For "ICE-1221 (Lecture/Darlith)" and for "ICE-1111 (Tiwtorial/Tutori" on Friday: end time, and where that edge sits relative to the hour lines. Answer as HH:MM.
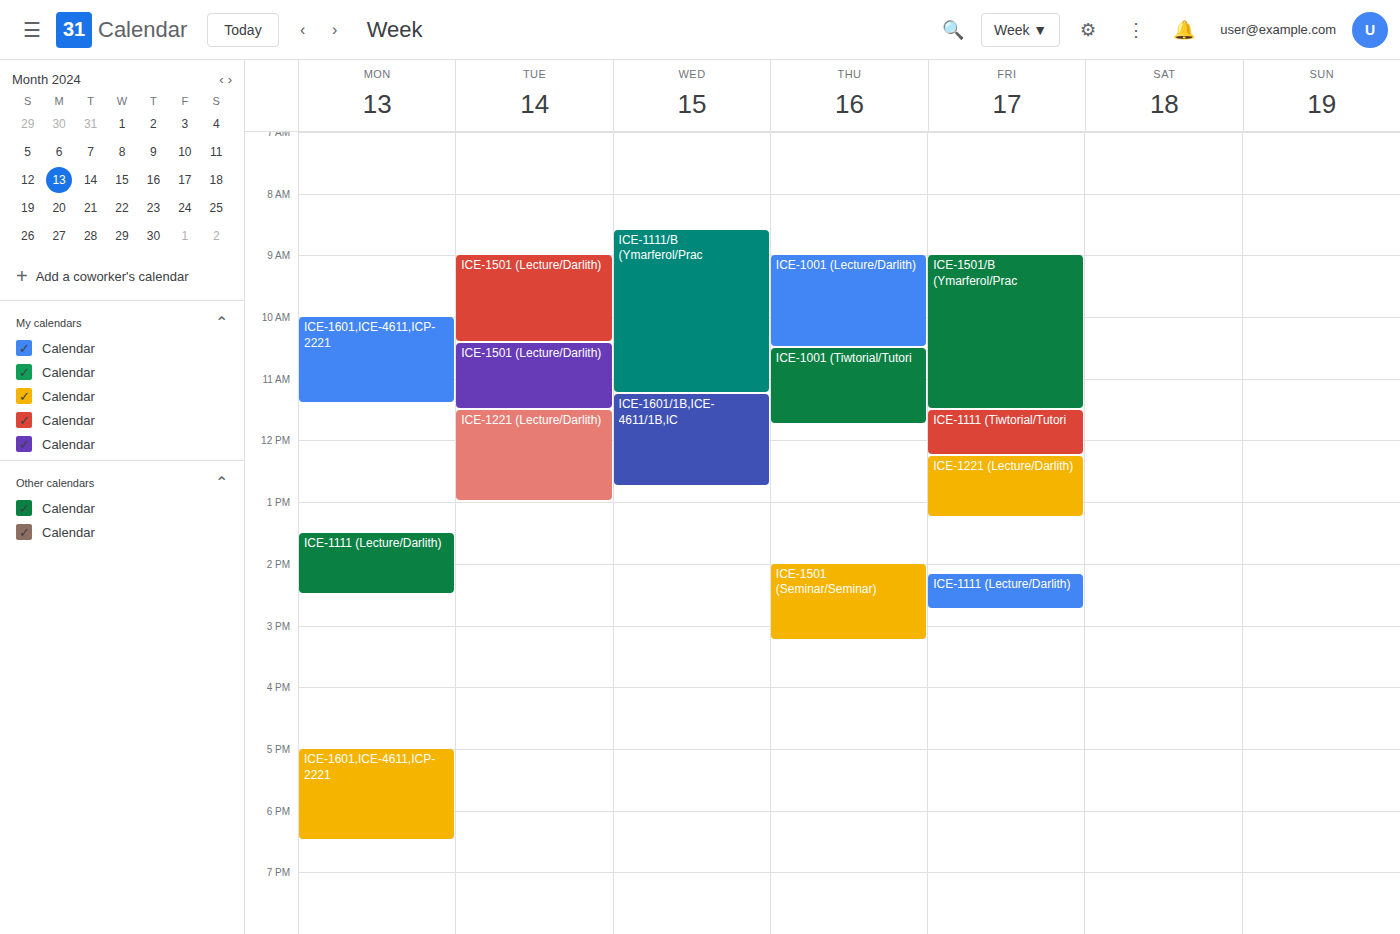
"ICE-1221 (Lecture/Darlith)": 13:15, neither: a quarter of the way from the 13:00 line to the 14:00 line. "ICE-1111 (Tiwtorial/Tutori": 12:15, neither: a quarter of the way from the 12:00 line to the 13:00 line.